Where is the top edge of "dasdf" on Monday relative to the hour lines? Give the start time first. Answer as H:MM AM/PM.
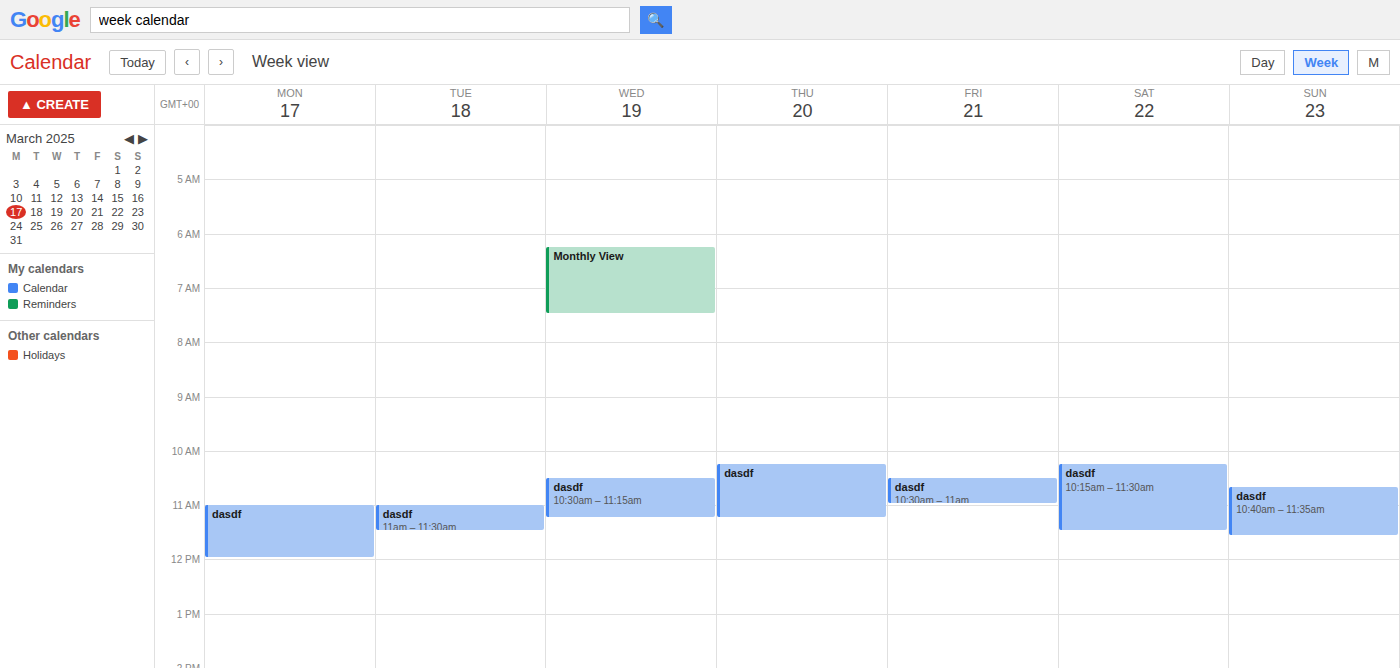
11:00 AM -- exactly on the 11 AM line.